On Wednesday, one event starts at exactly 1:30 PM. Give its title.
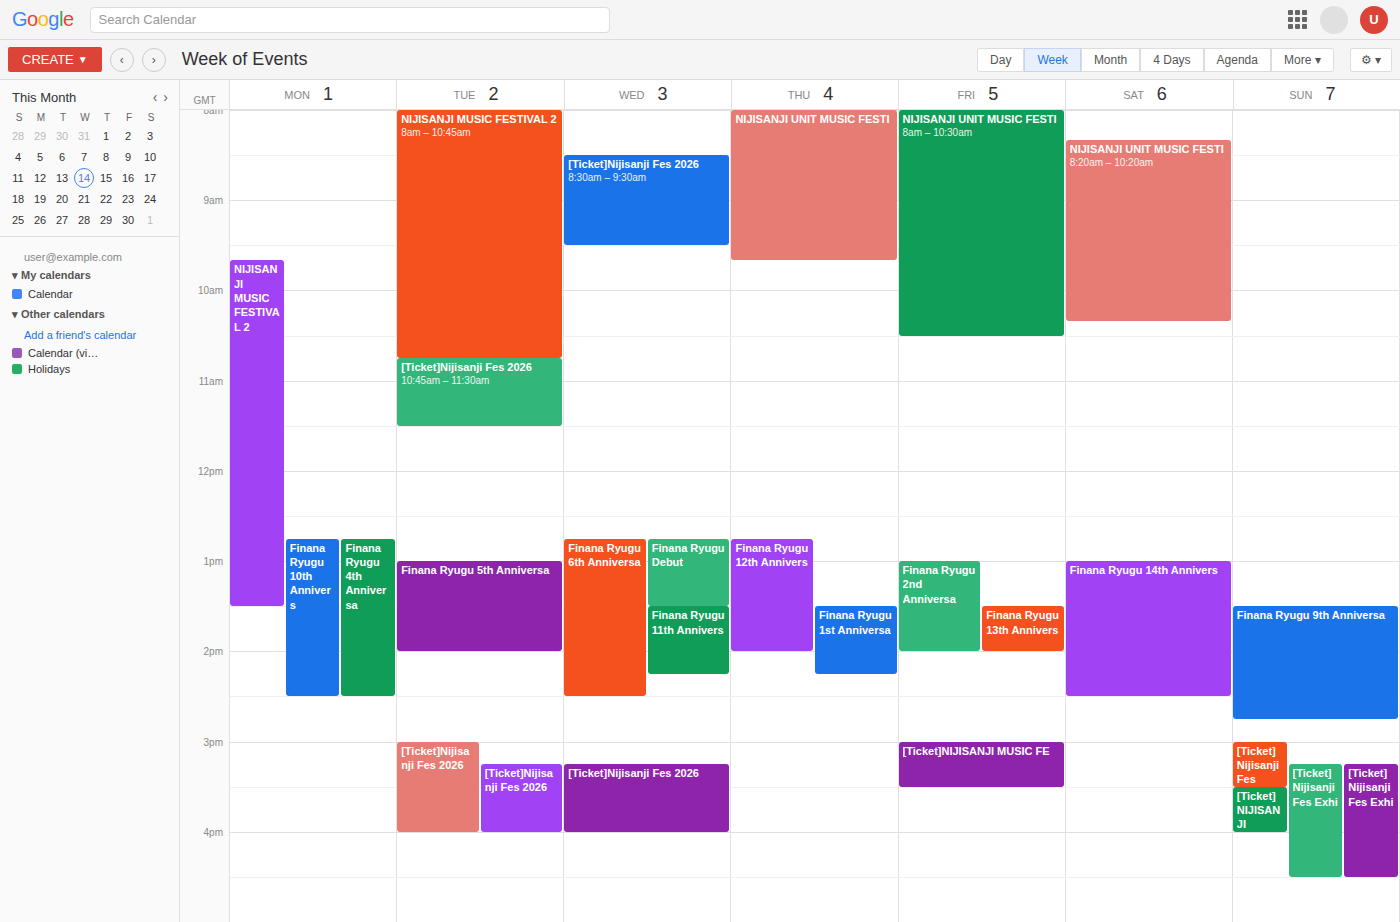
"Finana Ryugu 11th Annivers"